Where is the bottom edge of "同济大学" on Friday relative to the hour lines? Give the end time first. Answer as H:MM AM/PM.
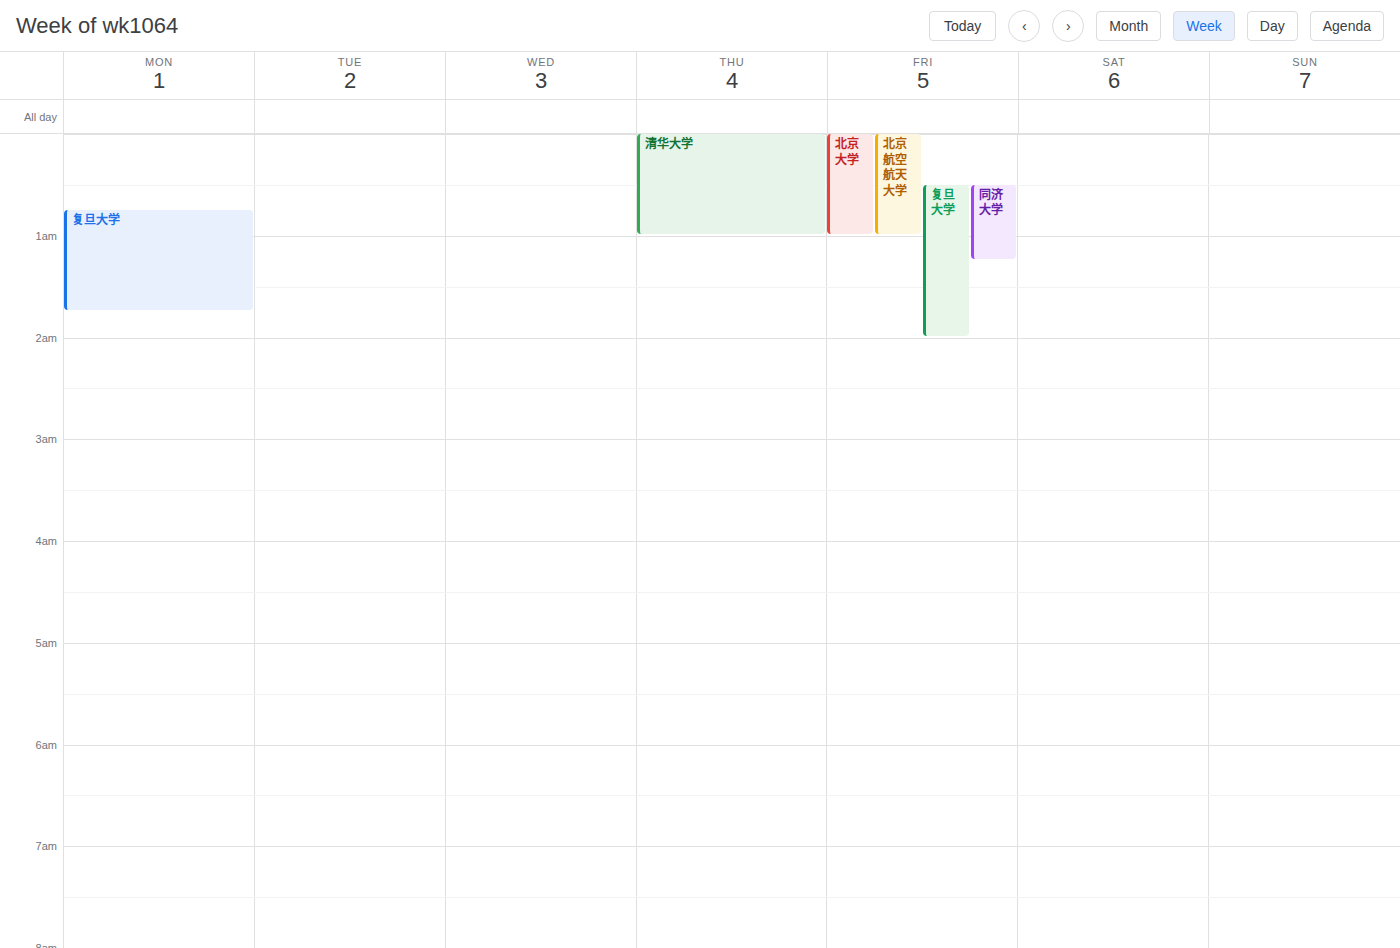
1:15 AM -- neither: a quarter of the way from the 1 AM line to the 2 AM line.